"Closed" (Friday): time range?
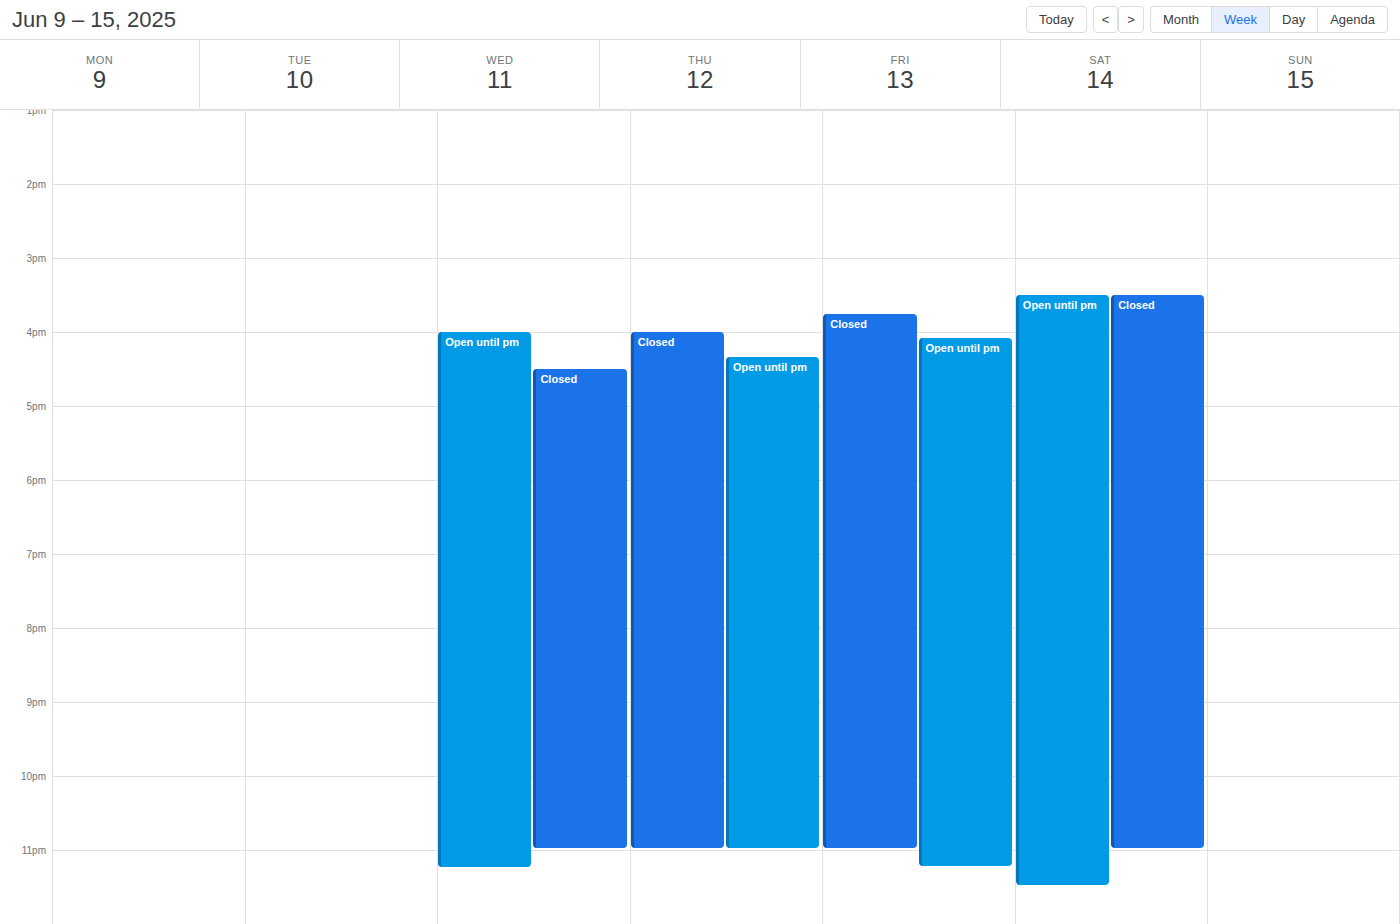
3:45 PM to 11:00 PM